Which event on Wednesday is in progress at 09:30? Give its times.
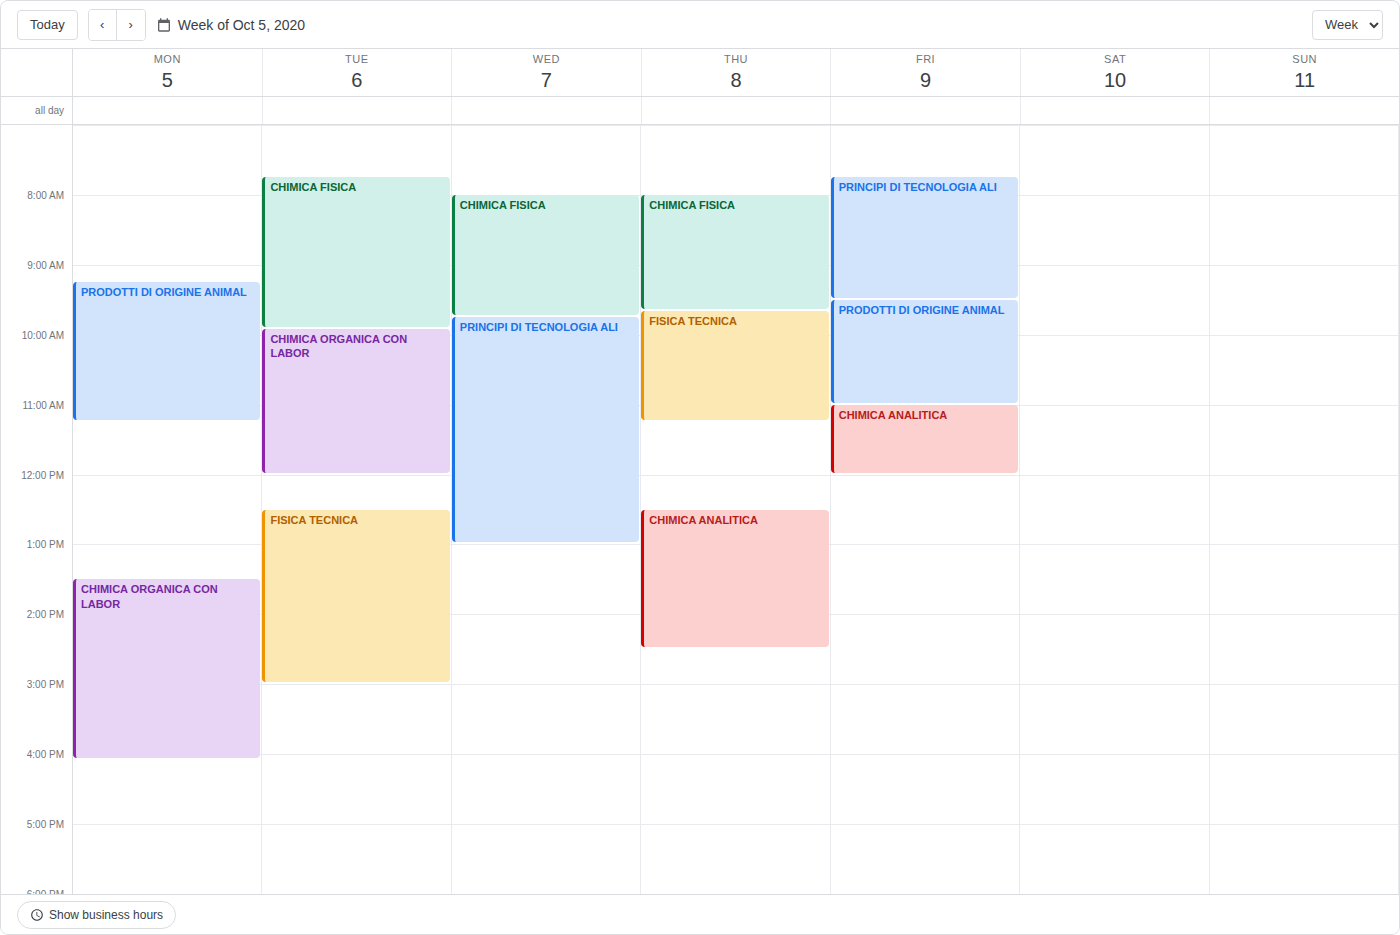
"CHIMICA FISICA", 08:00 to 09:45